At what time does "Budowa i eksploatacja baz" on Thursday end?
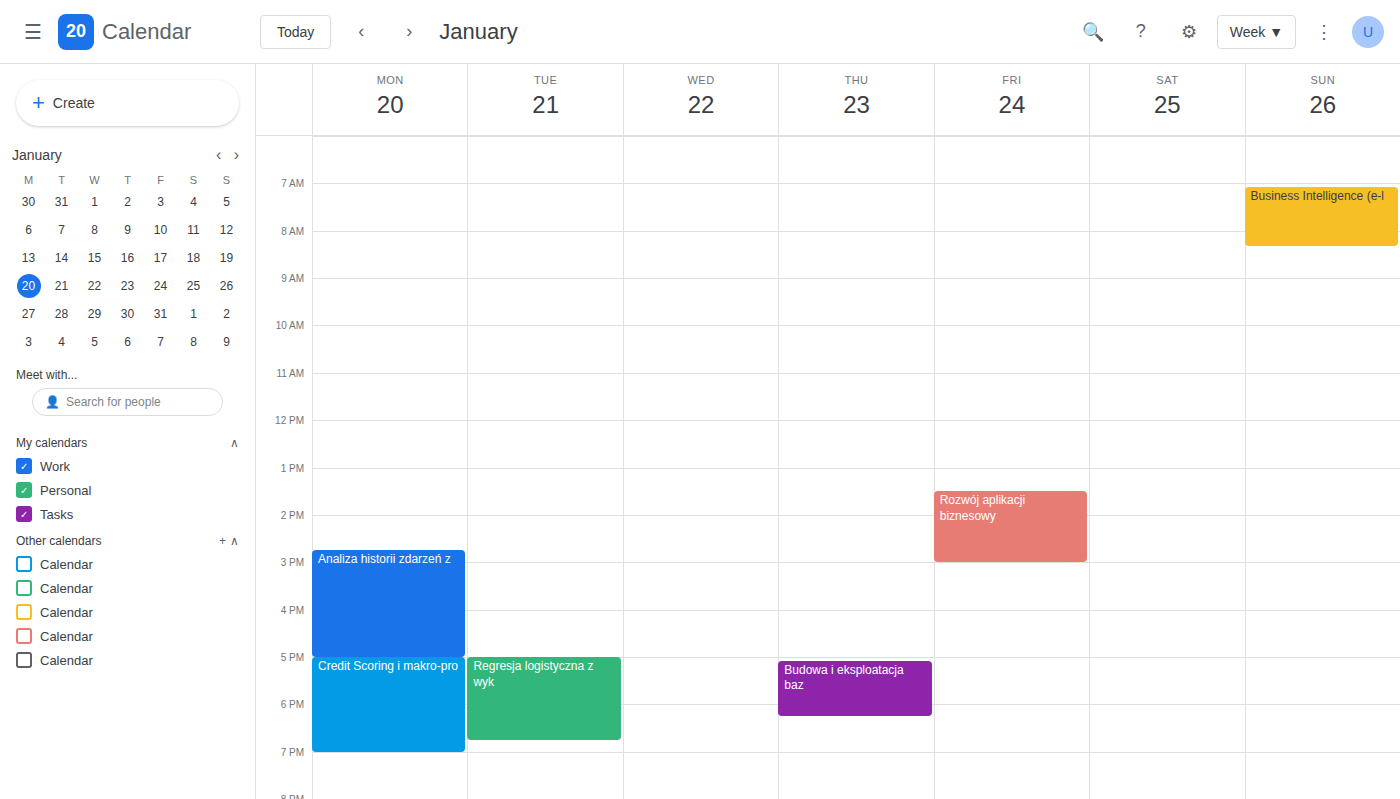
6:15 PM